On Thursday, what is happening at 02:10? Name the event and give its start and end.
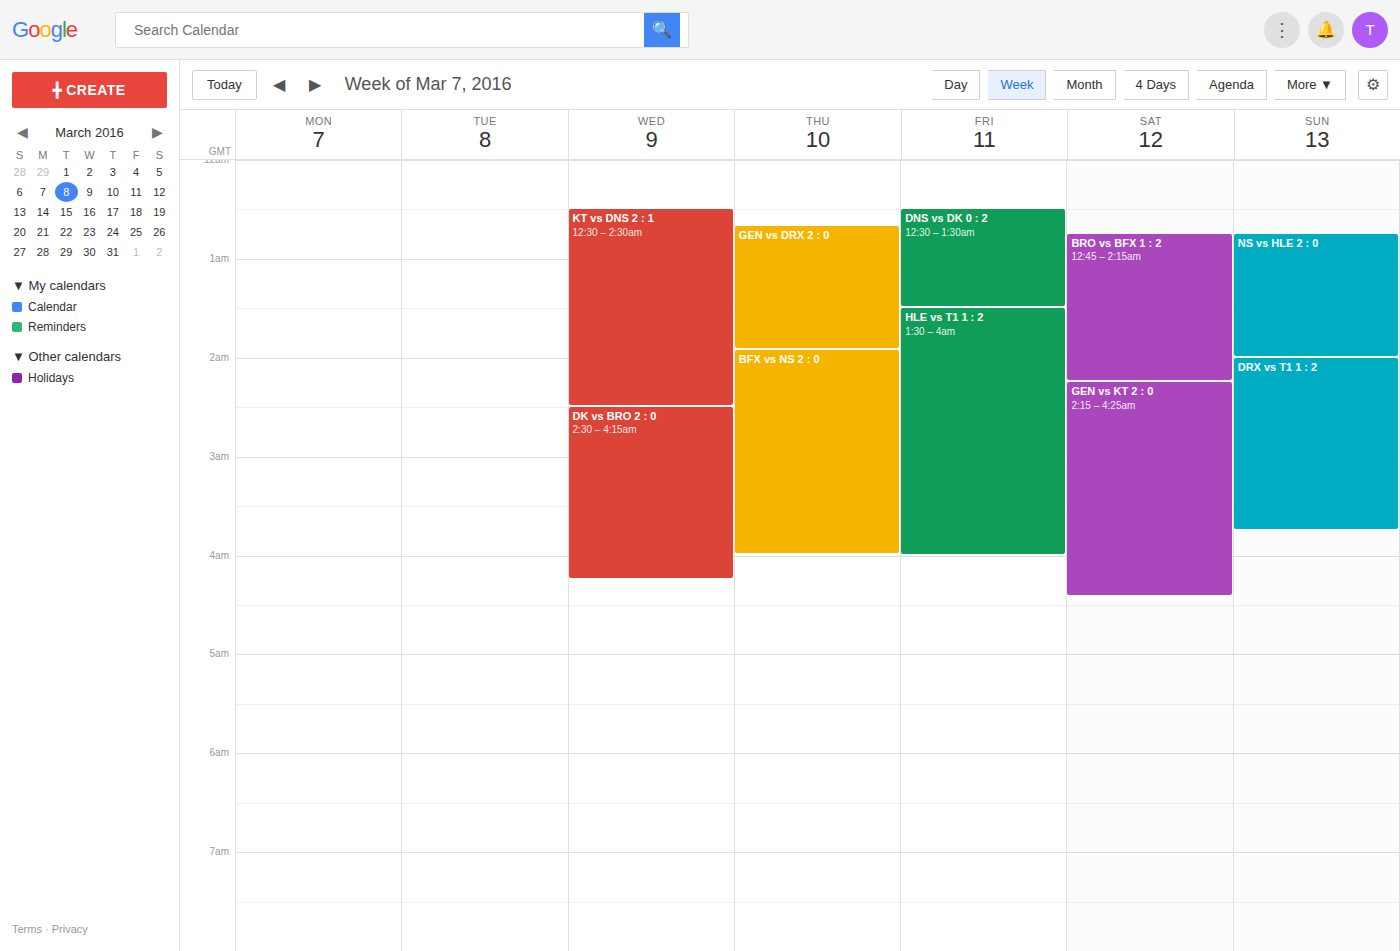
"BFX vs NS 2 : 0", 01:55 to 04:00